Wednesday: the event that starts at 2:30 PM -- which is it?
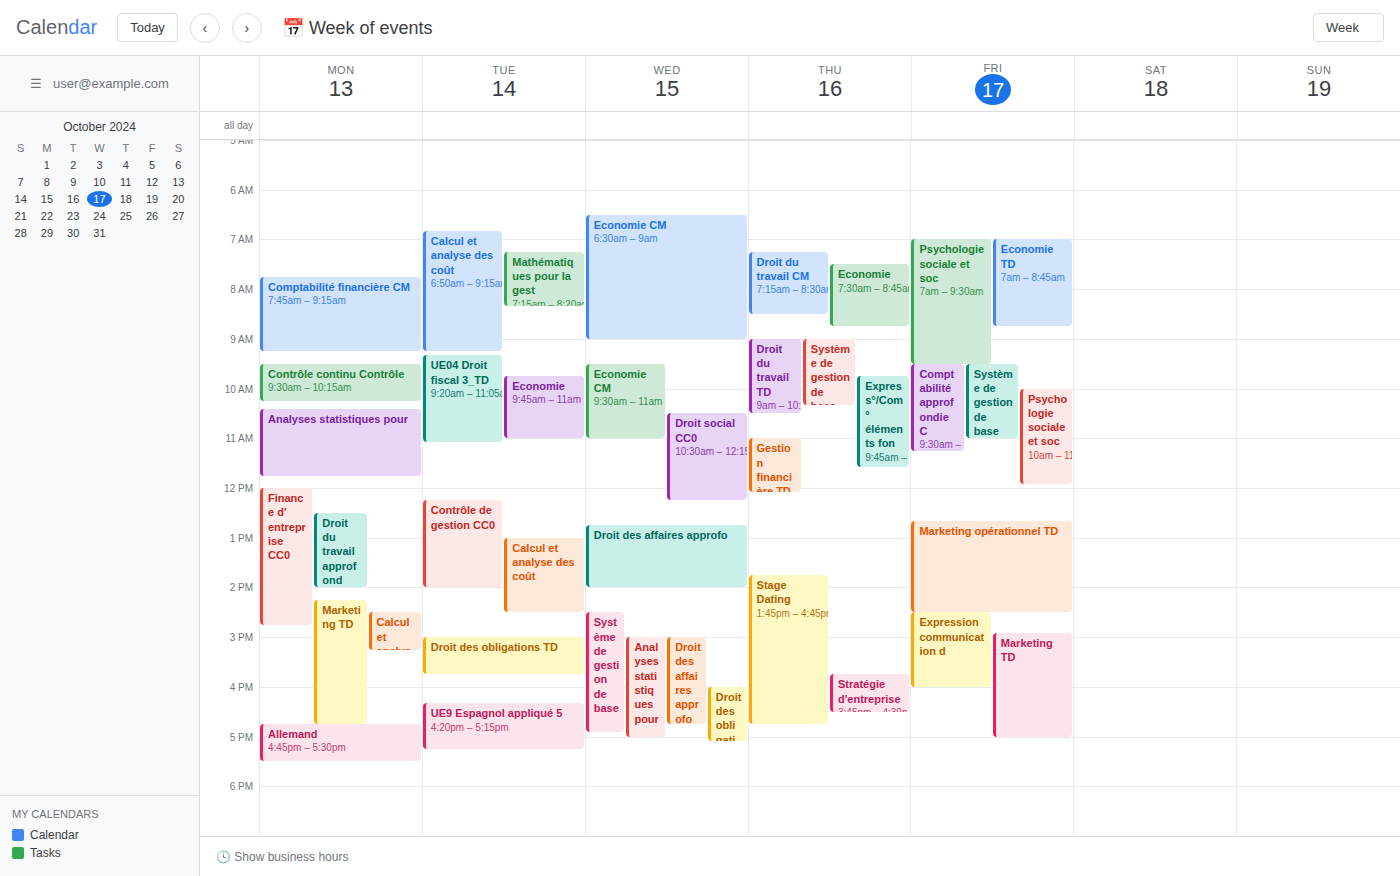
"Système de gestion de base"